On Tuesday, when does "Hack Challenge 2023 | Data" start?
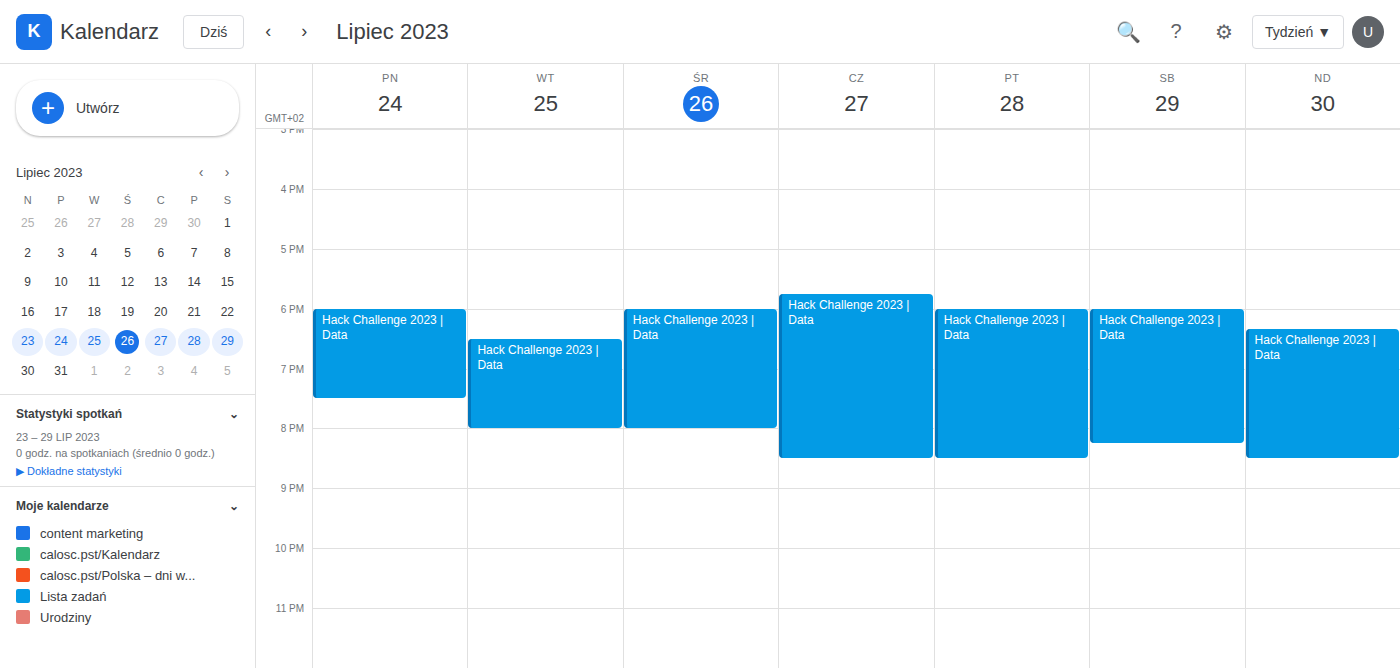
6:30 PM